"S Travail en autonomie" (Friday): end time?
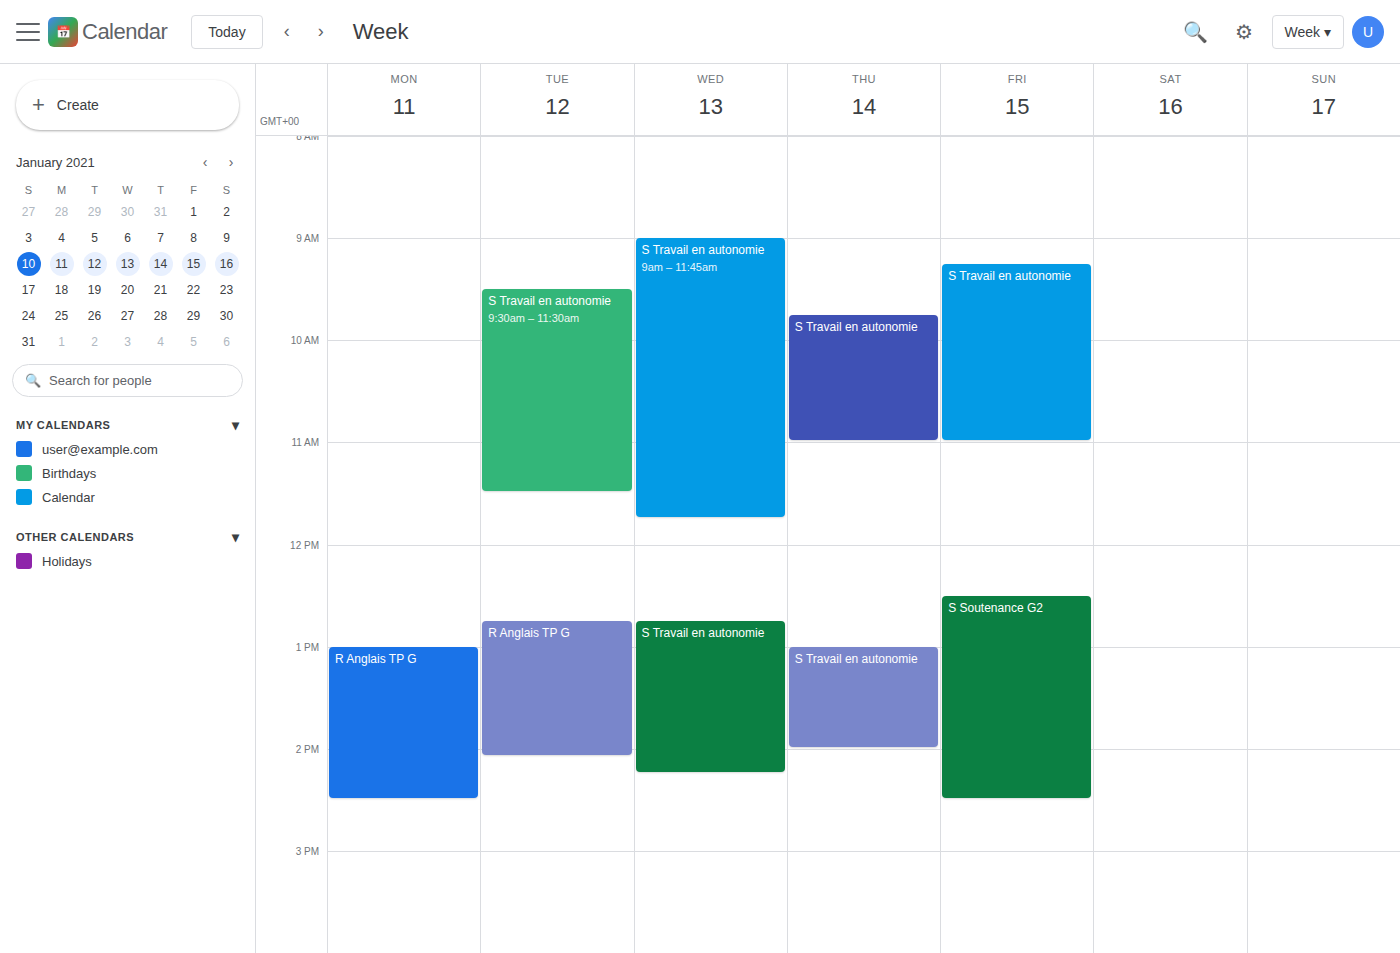
11:00 AM